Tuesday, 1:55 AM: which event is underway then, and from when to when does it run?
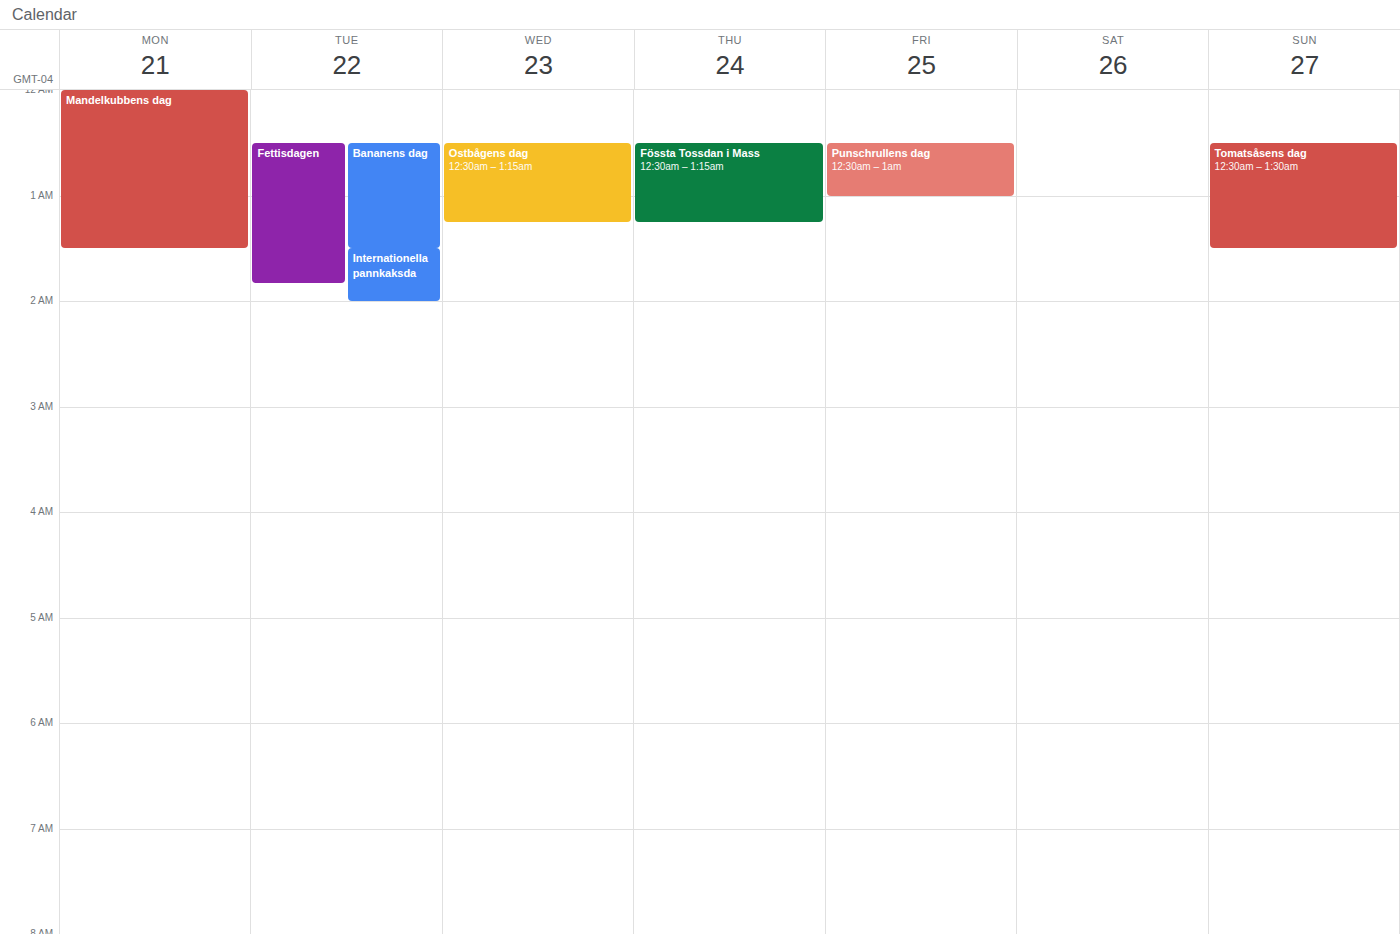
"Internationella pannkaksda", 1:30 AM to 2:00 AM